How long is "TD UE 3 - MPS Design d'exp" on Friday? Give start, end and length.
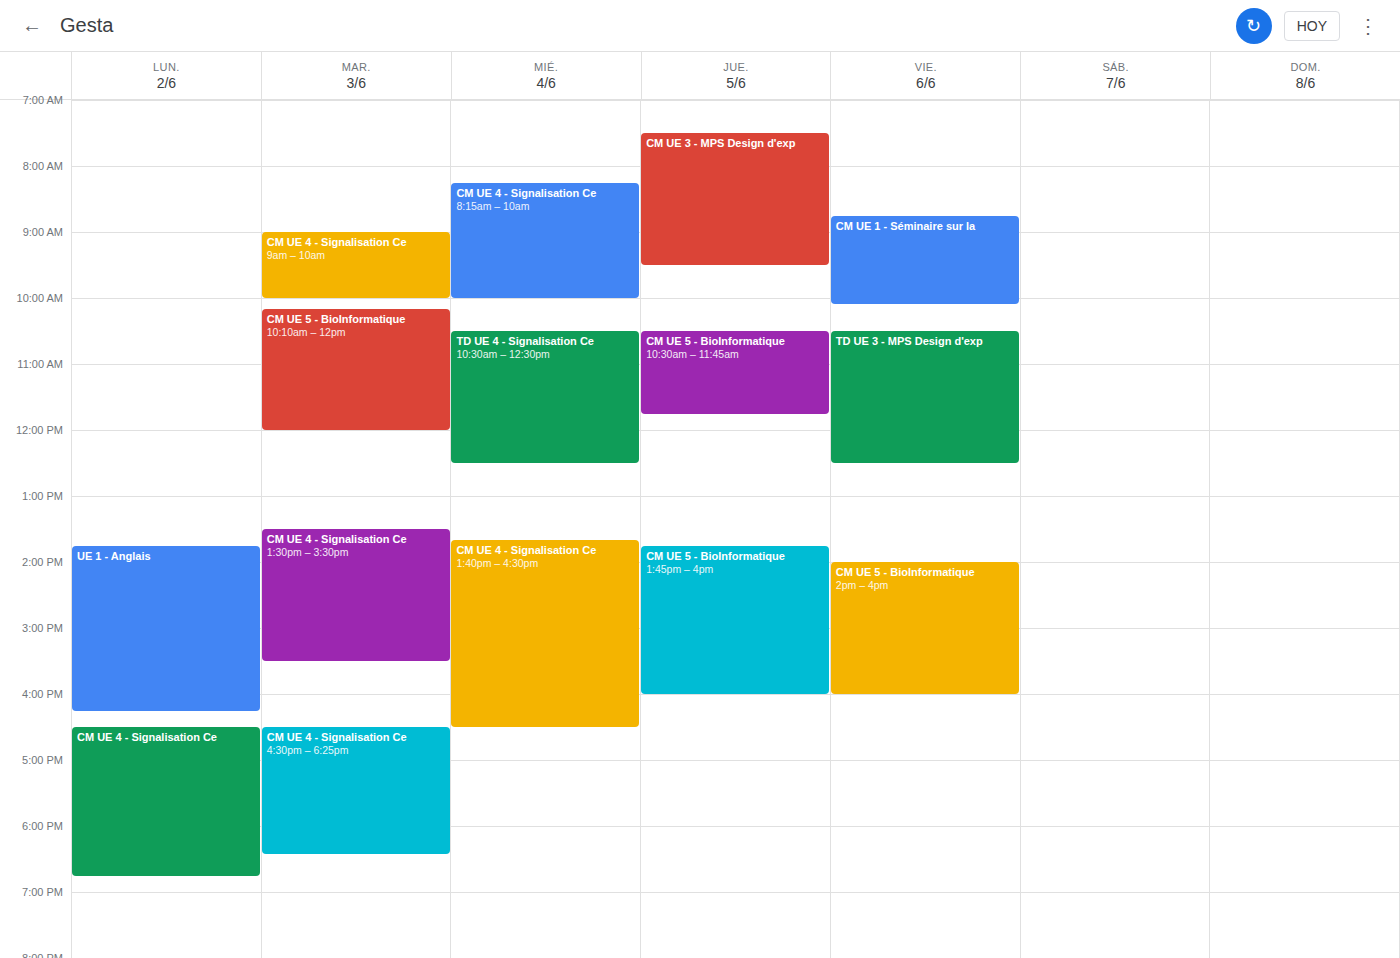
10:30 AM to 12:30 PM, 2 hours